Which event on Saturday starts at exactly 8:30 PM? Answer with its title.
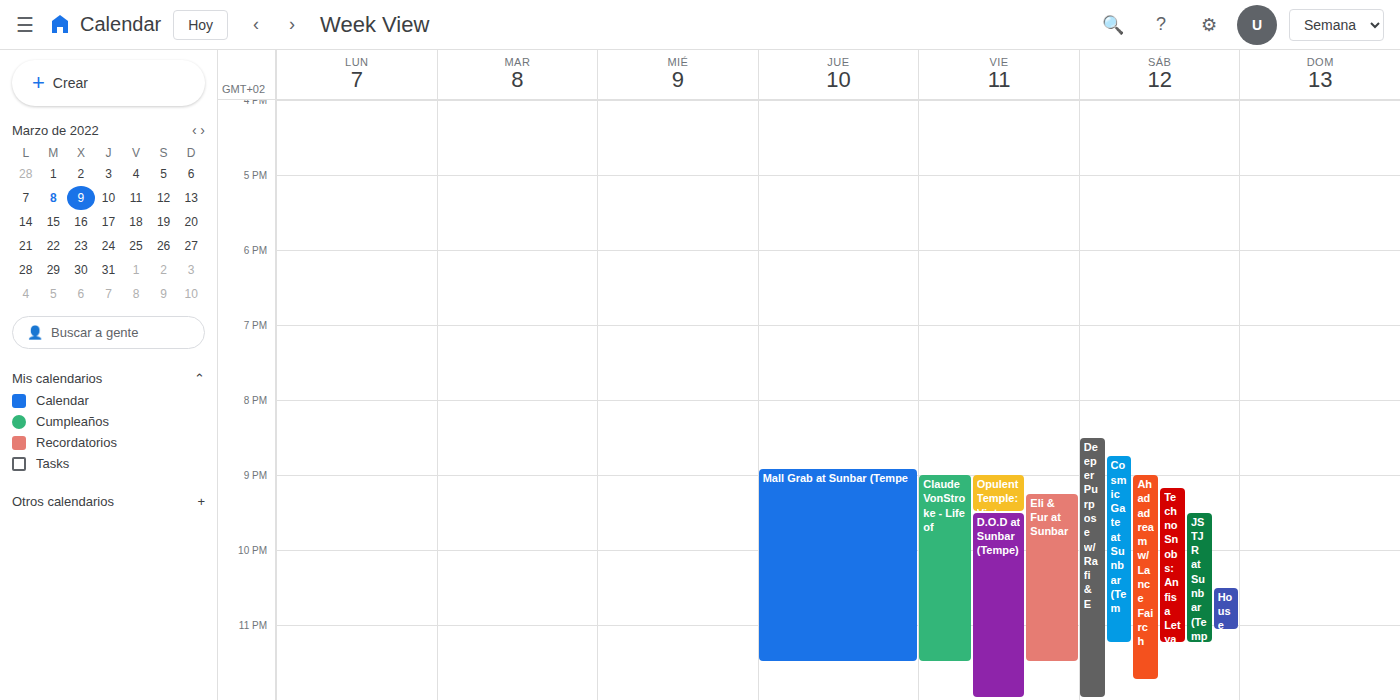
"Deeper Purpose w/ Rafi & E"